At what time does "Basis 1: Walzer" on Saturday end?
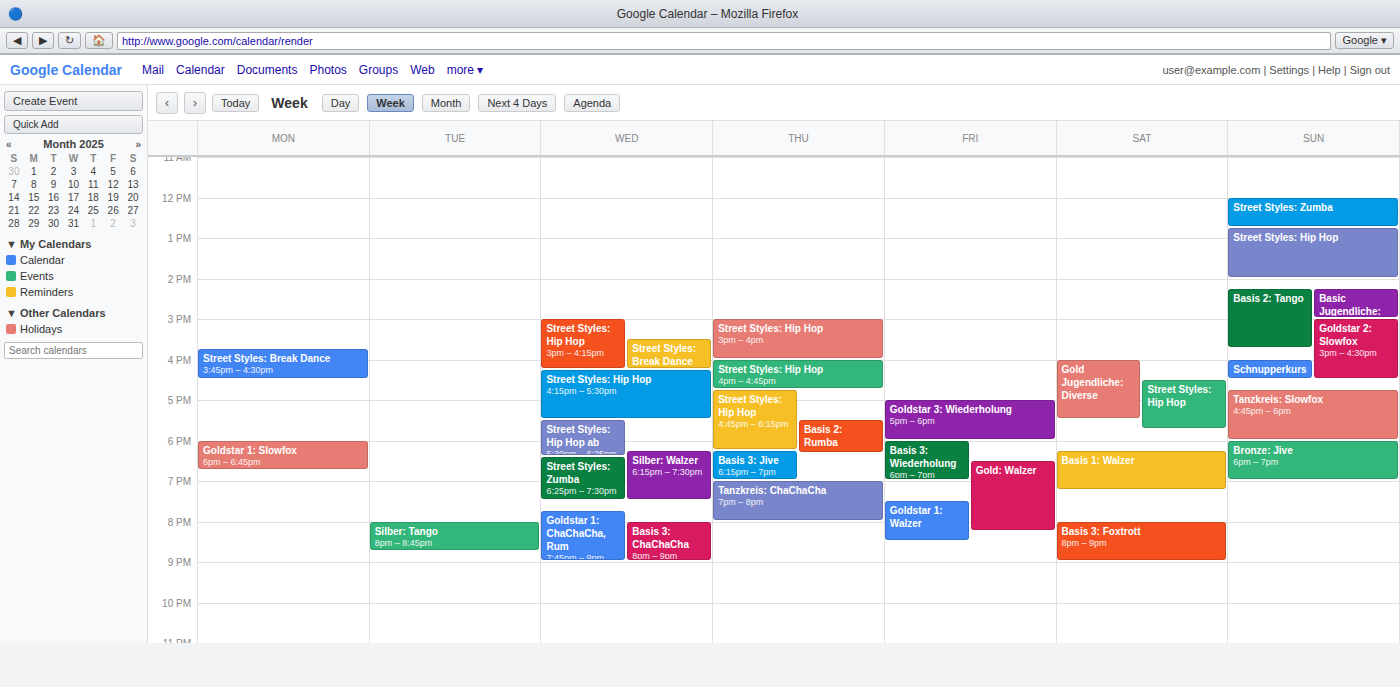
7:15 PM